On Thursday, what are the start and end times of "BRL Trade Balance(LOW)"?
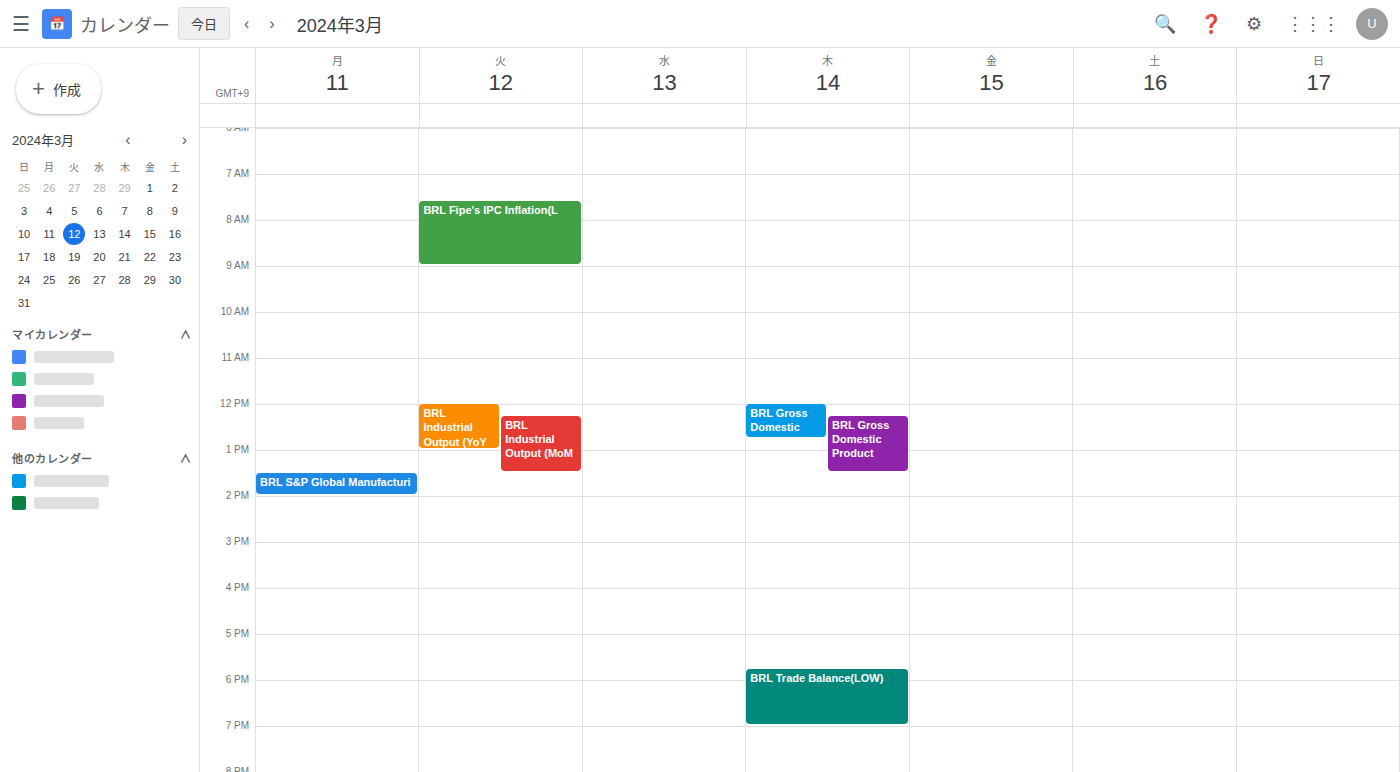
5:45 PM to 7:00 PM